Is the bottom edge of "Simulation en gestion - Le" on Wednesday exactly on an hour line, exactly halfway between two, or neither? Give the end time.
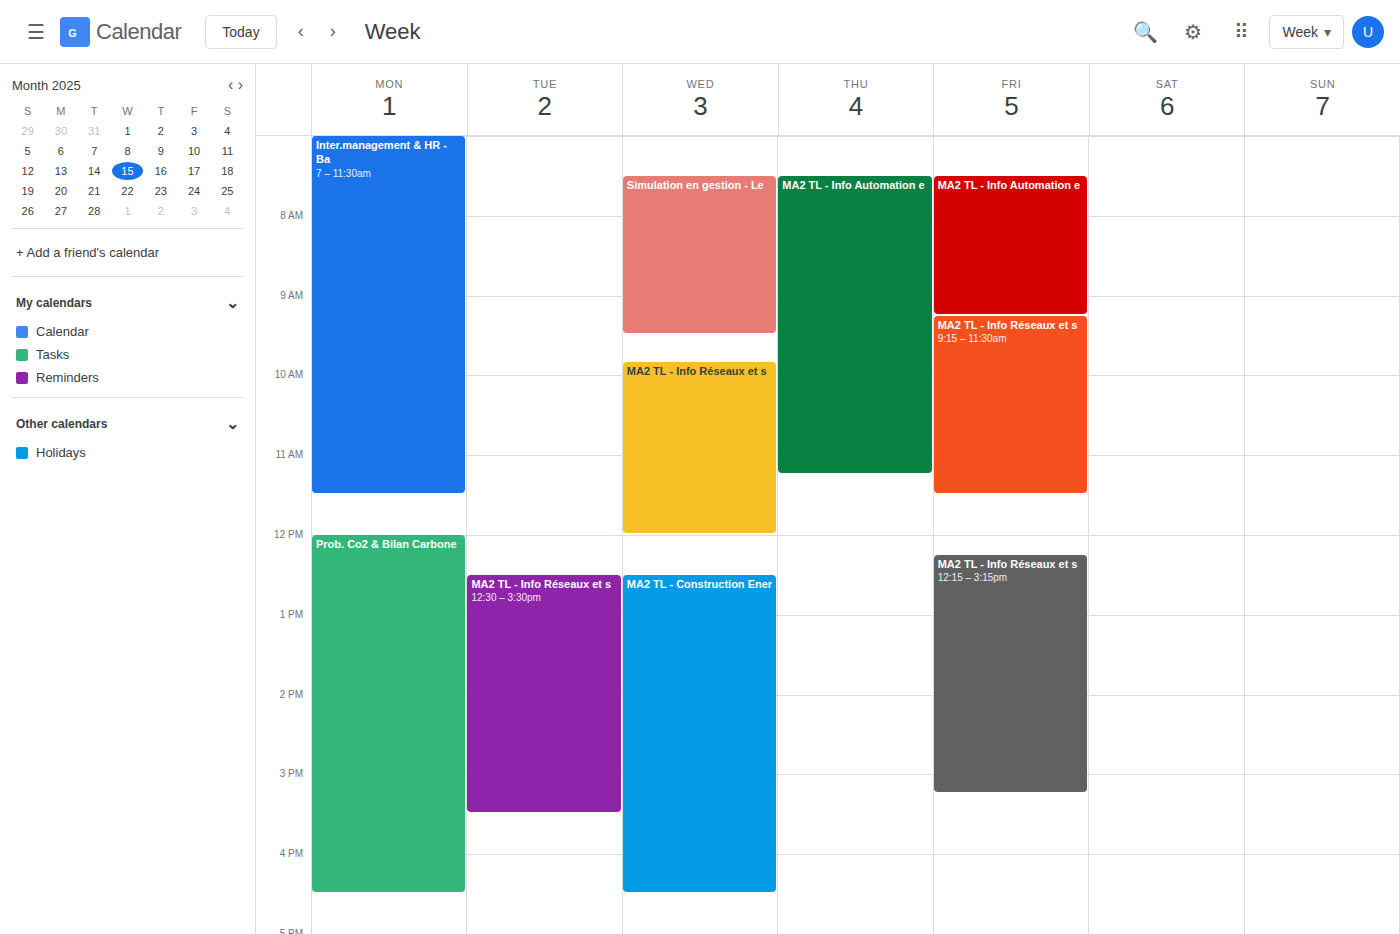
9:30 AM -- halfway between the 9 AM and 10 AM lines.